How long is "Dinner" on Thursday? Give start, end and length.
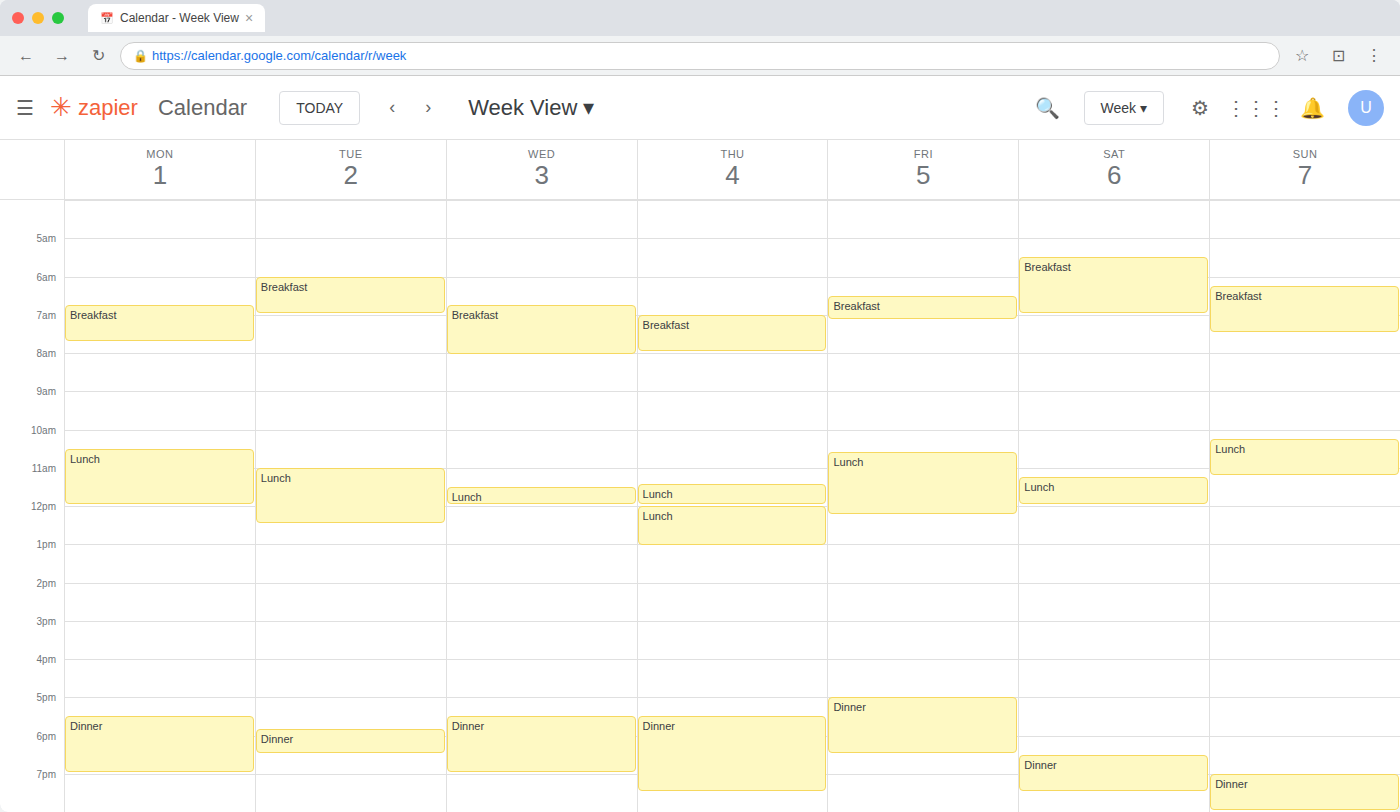
17:30 to 19:30, 2 hours